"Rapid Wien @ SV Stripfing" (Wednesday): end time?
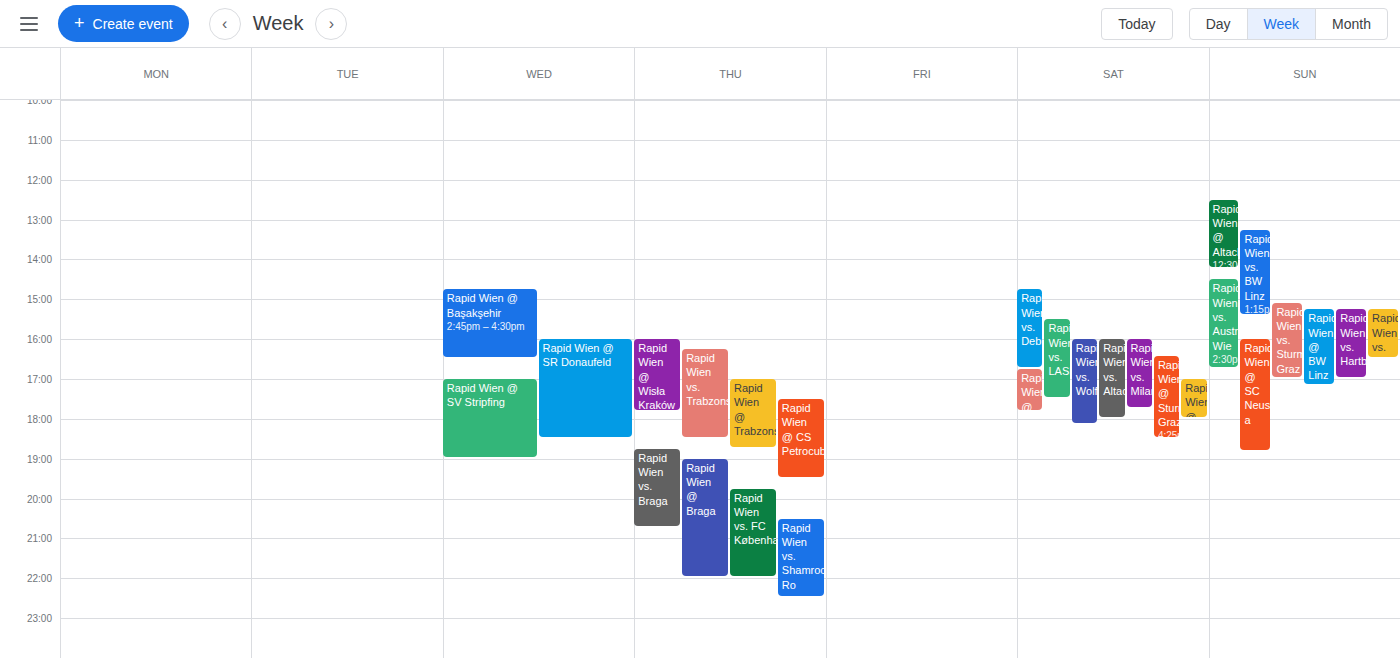
7:00 PM